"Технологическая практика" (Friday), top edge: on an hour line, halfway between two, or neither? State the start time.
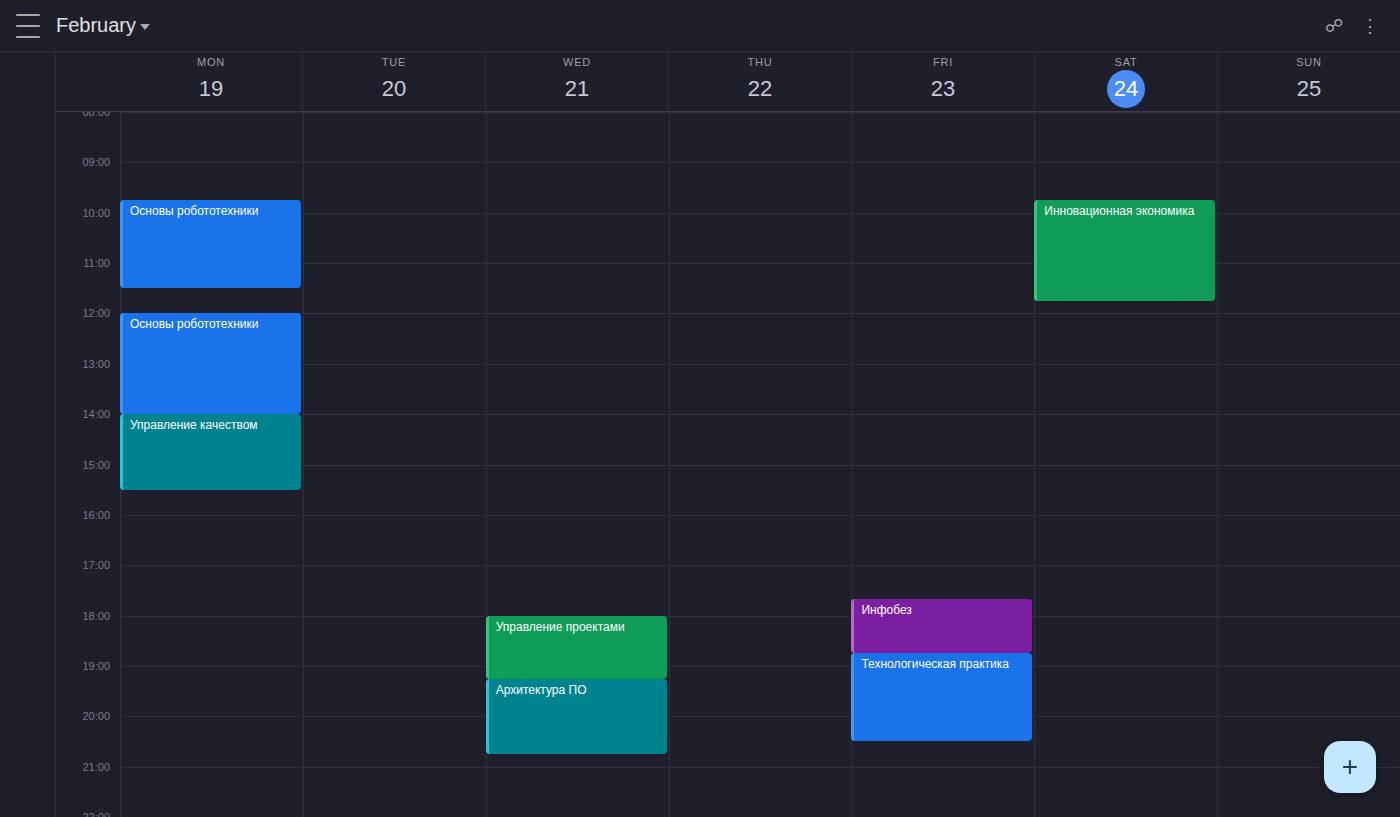
18:45 -- neither: three quarters of the way from the 18:00 line to the 19:00 line.